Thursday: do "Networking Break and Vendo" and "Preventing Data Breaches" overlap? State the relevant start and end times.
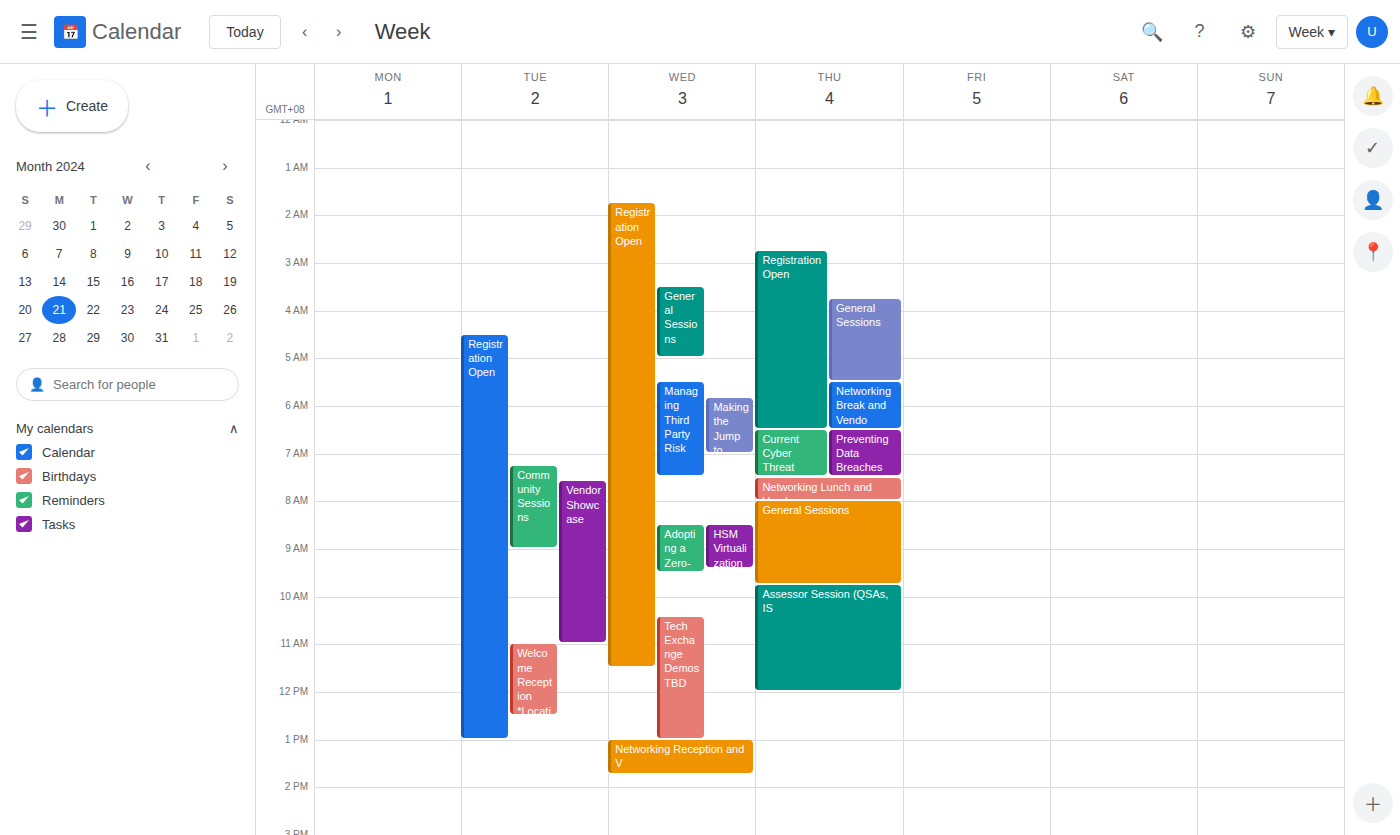
"Networking Break and Vendo" ends at 6:30 AM, exactly when "Preventing Data Breaches" starts -- they touch but do not overlap.